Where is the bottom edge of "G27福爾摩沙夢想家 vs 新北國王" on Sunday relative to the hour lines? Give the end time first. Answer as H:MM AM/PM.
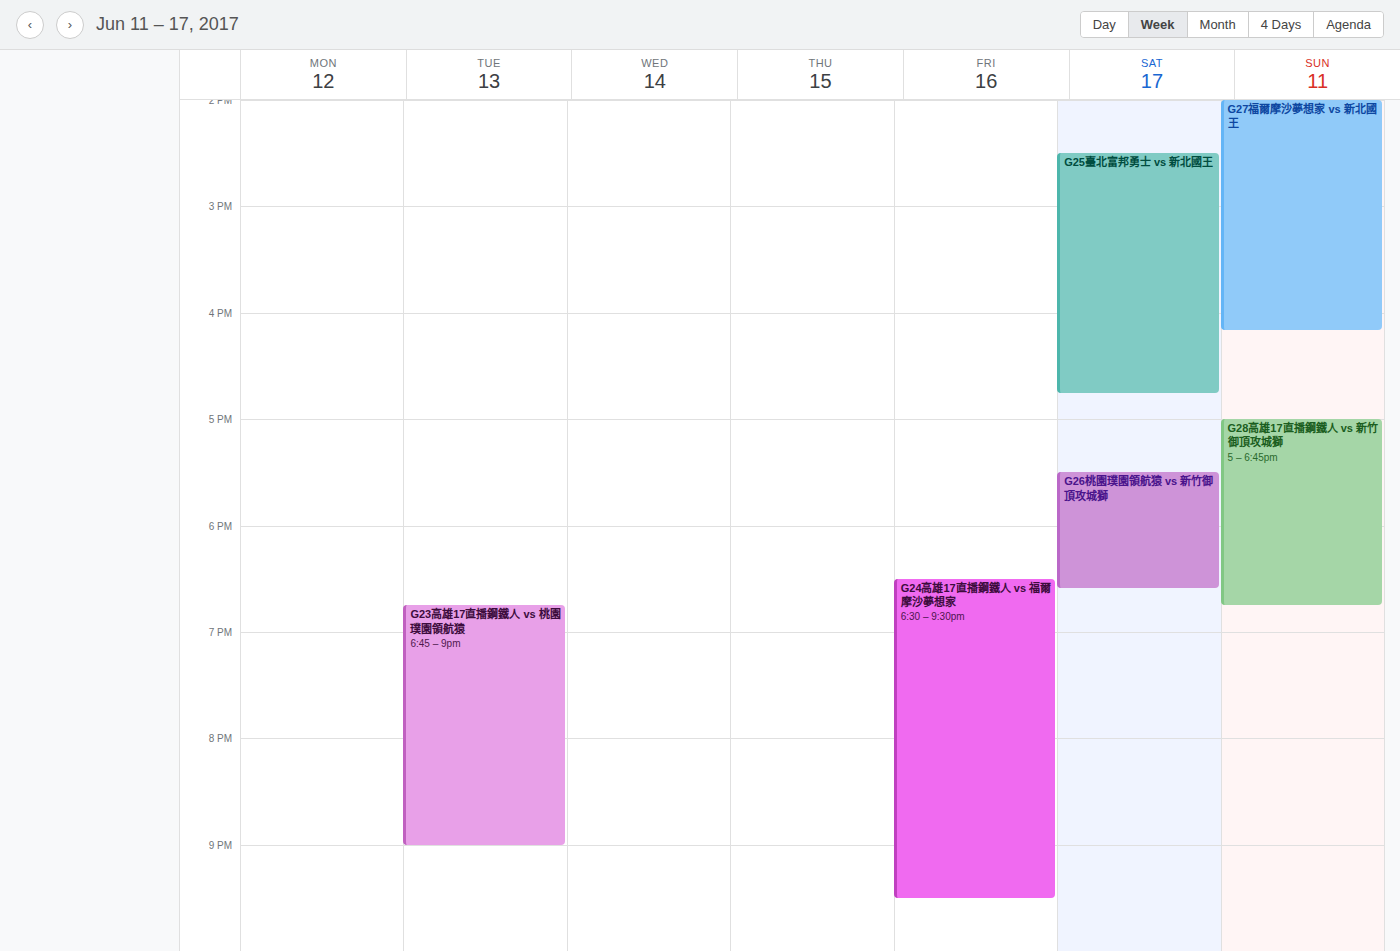
4:10 PM -- neither: 10 minutes below the 4 PM line and 50 minutes above the 5 PM line.